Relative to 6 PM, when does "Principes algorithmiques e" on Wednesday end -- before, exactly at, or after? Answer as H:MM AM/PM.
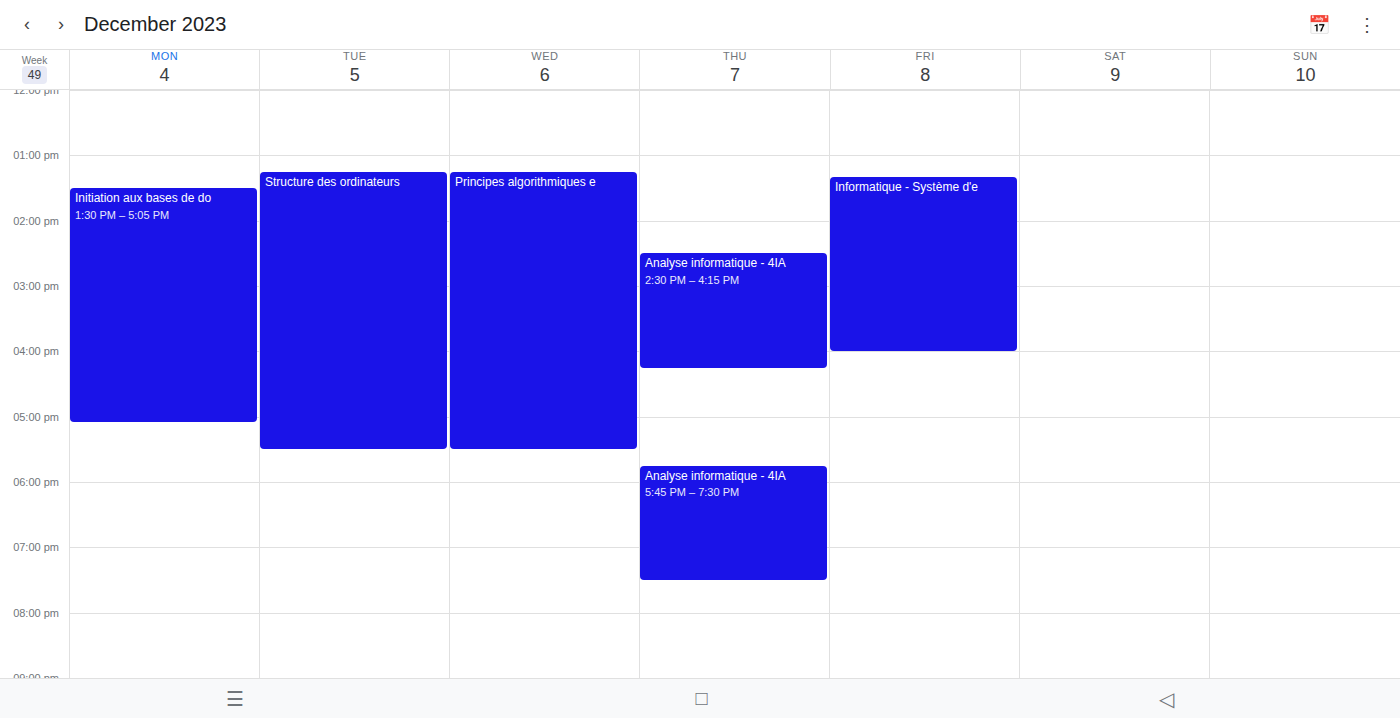
5:30 PM -- before 6 PM, 30 minutes above the 6 PM line.